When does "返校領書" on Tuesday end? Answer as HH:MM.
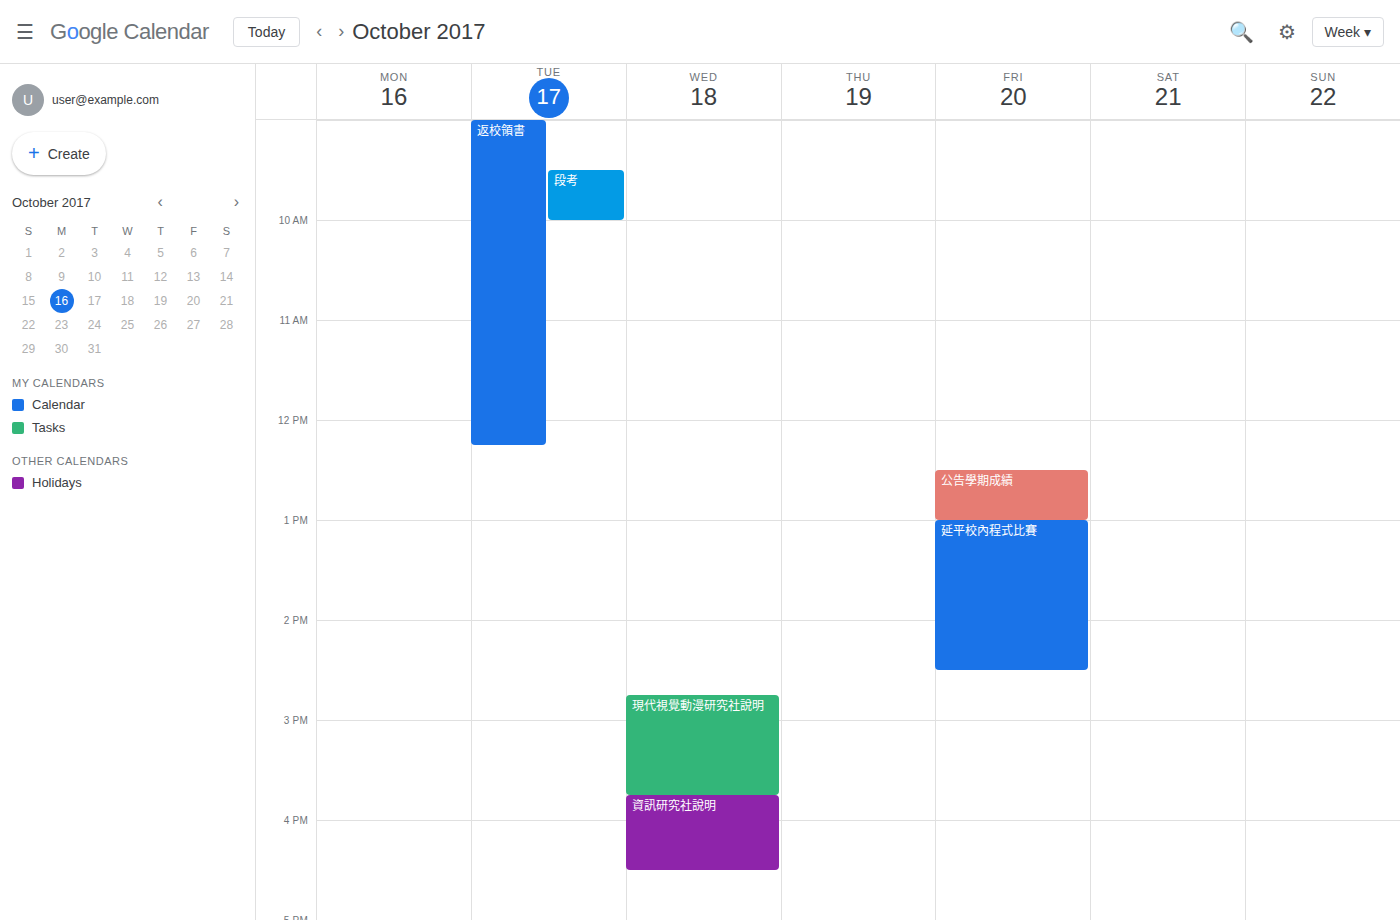
12:15